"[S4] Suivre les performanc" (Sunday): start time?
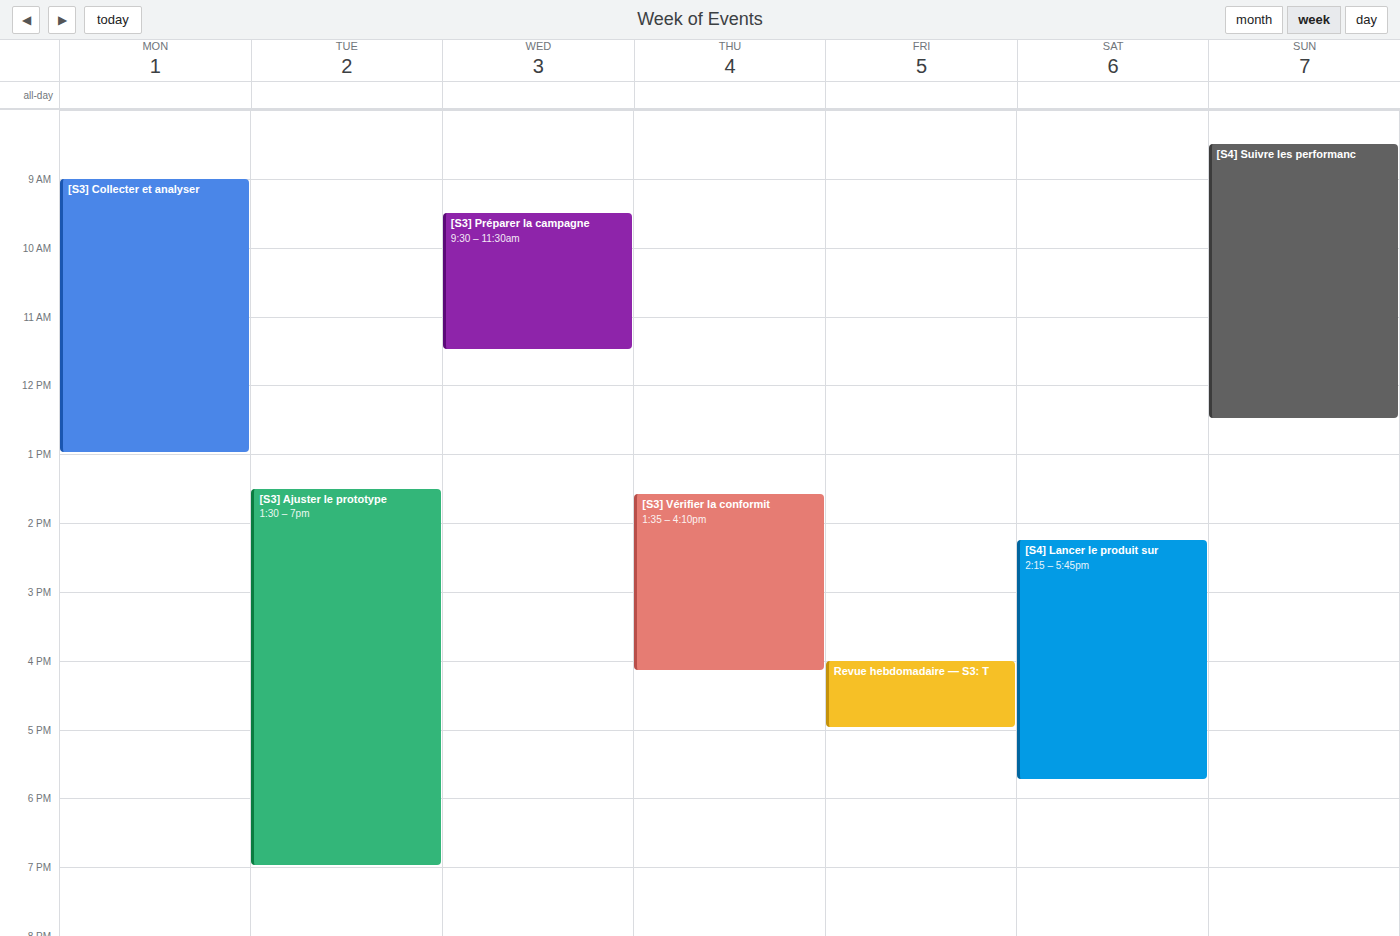
8:30 AM